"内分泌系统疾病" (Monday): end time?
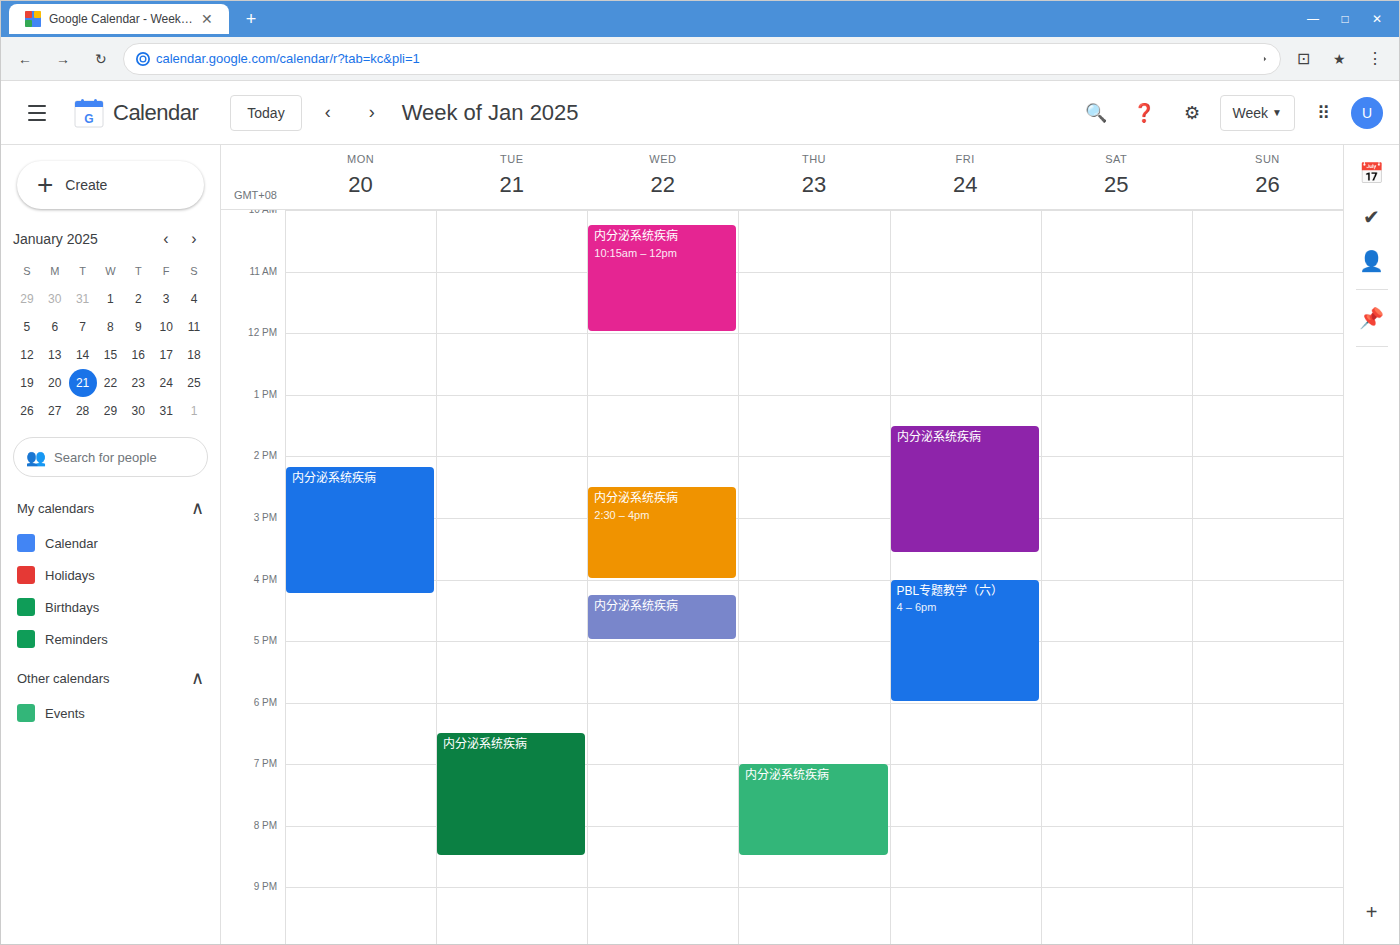
4:15 PM